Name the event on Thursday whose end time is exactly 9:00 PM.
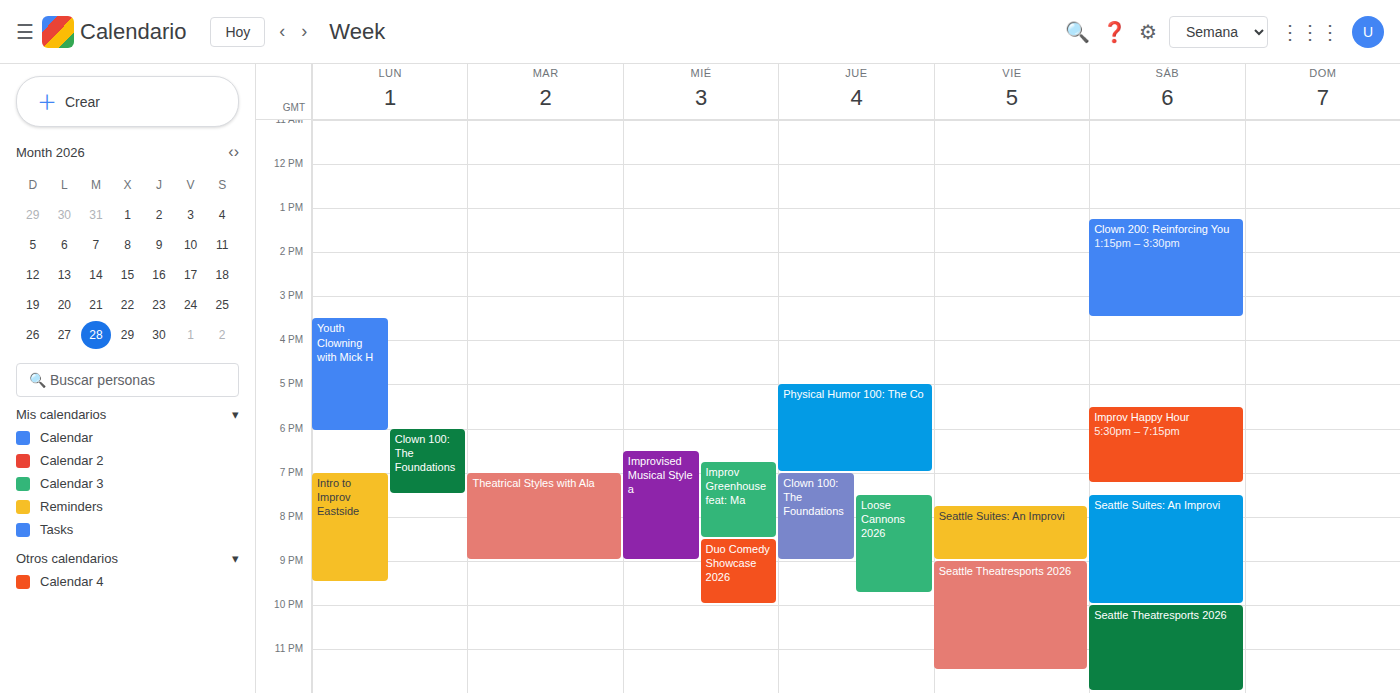
"Clown 100: The Foundations"